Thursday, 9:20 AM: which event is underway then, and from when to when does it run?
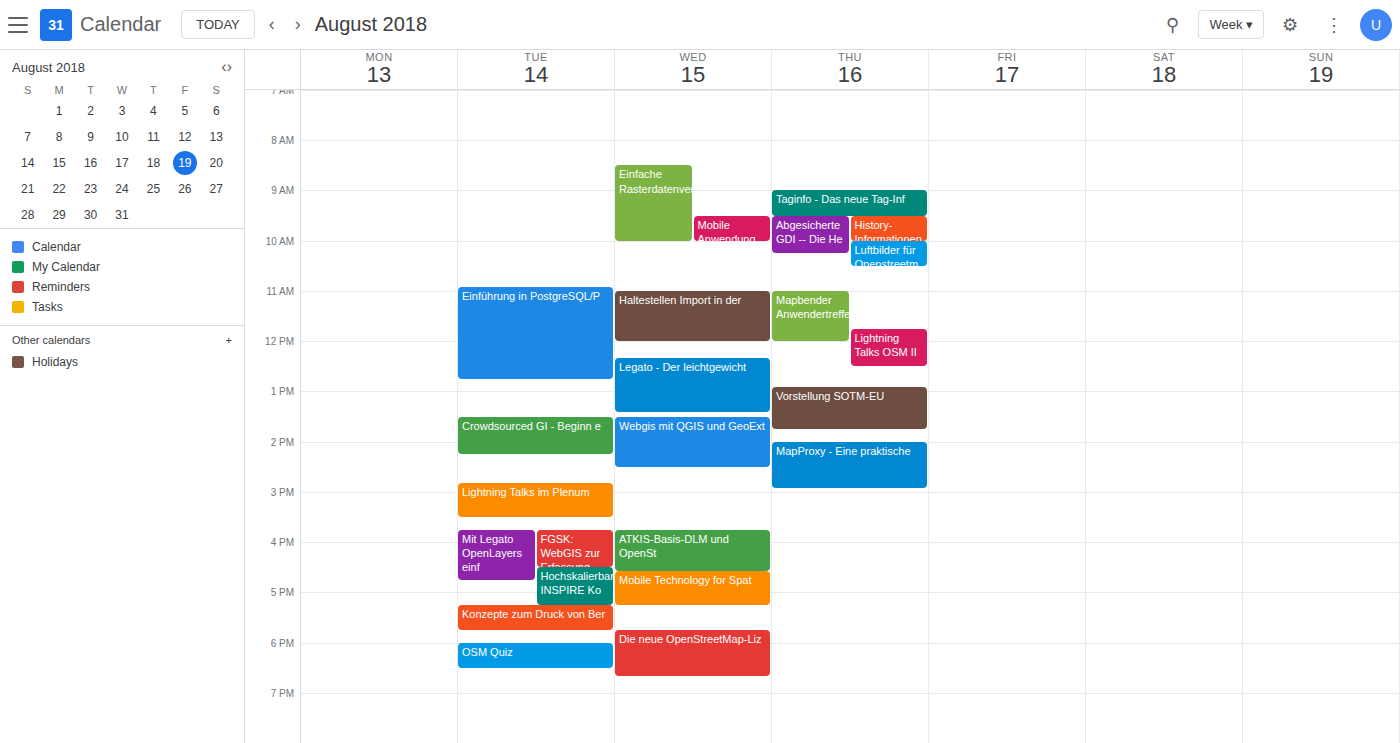
"Taginfo - Das neue Tag-Inf", 9:00 AM to 9:30 AM